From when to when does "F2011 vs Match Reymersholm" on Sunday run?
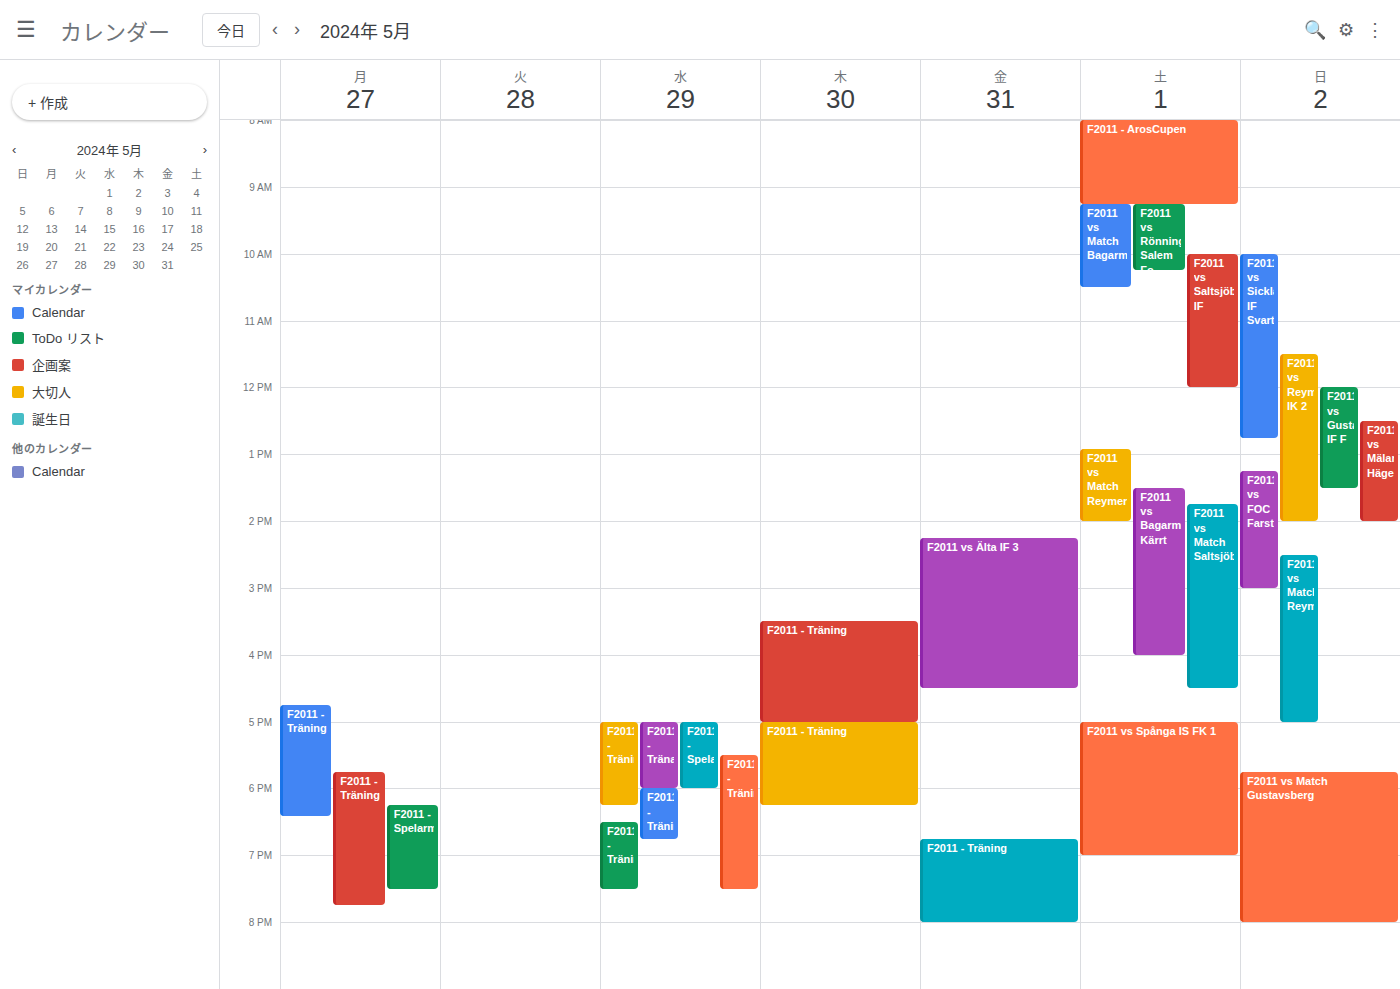
2:30 PM to 5:00 PM